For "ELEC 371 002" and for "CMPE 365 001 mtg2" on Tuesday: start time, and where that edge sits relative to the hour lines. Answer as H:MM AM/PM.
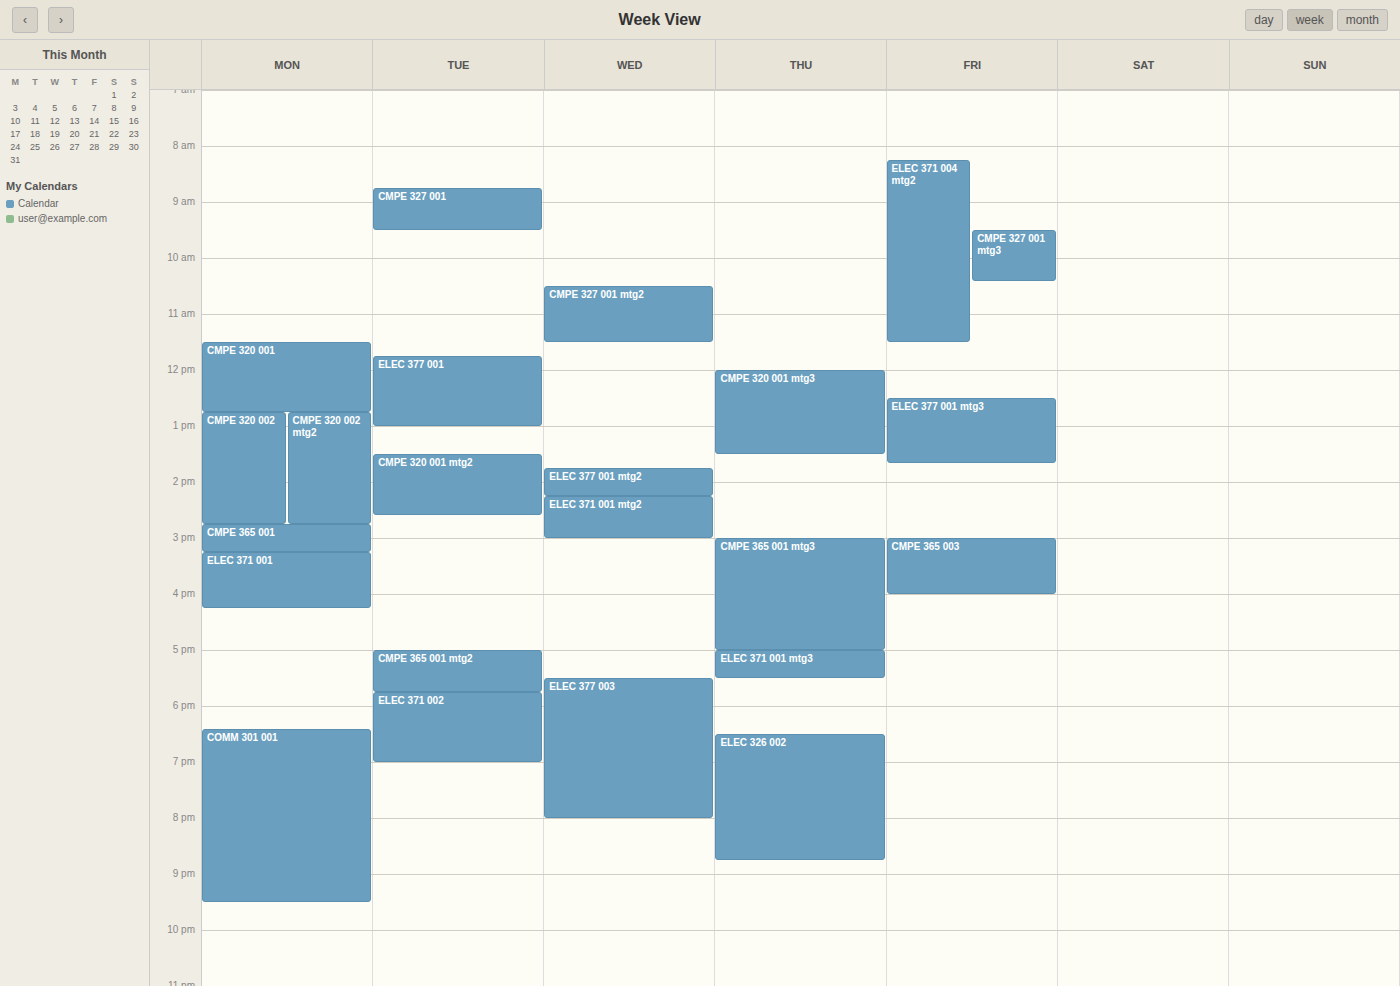
"ELEC 371 002": 5:45 PM, neither: three quarters of the way from the 5 PM line to the 6 PM line. "CMPE 365 001 mtg2": 5:00 PM, exactly on the 5 PM line.